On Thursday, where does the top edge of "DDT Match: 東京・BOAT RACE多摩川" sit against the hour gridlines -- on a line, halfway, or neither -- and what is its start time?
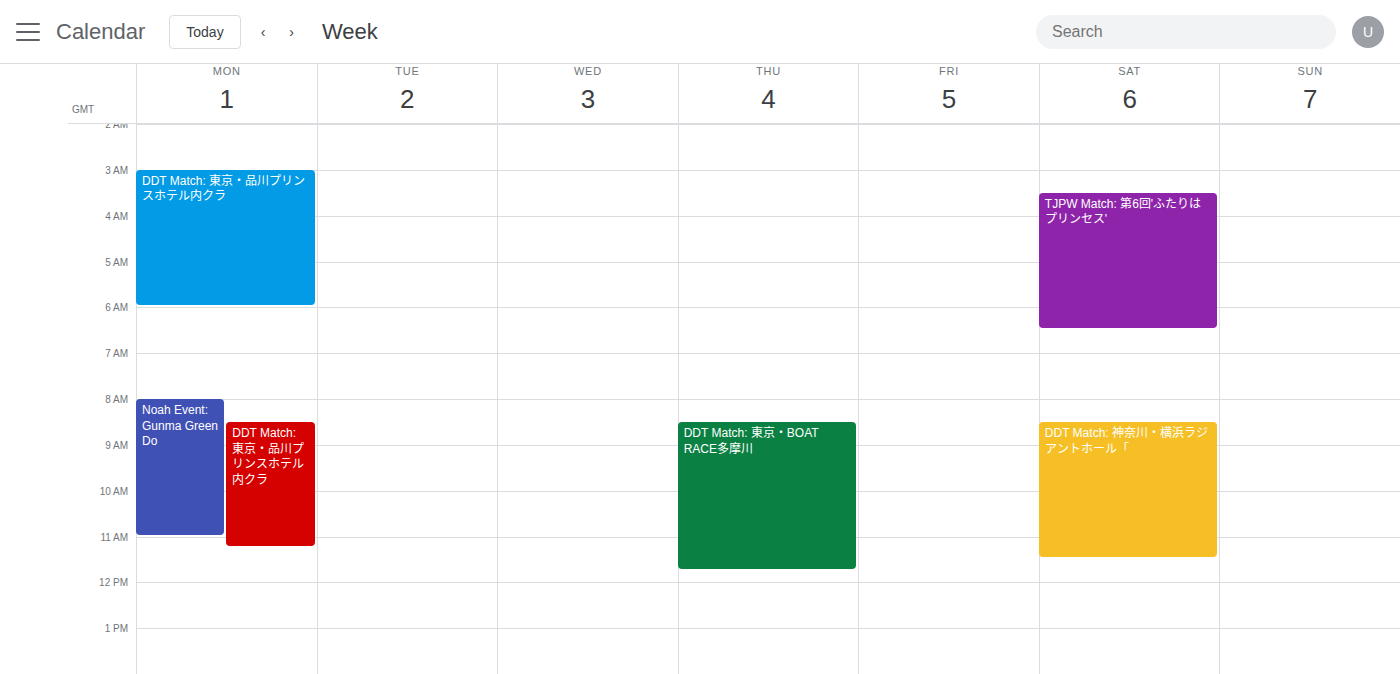
8:30 AM -- halfway between the 8 AM and 9 AM lines.